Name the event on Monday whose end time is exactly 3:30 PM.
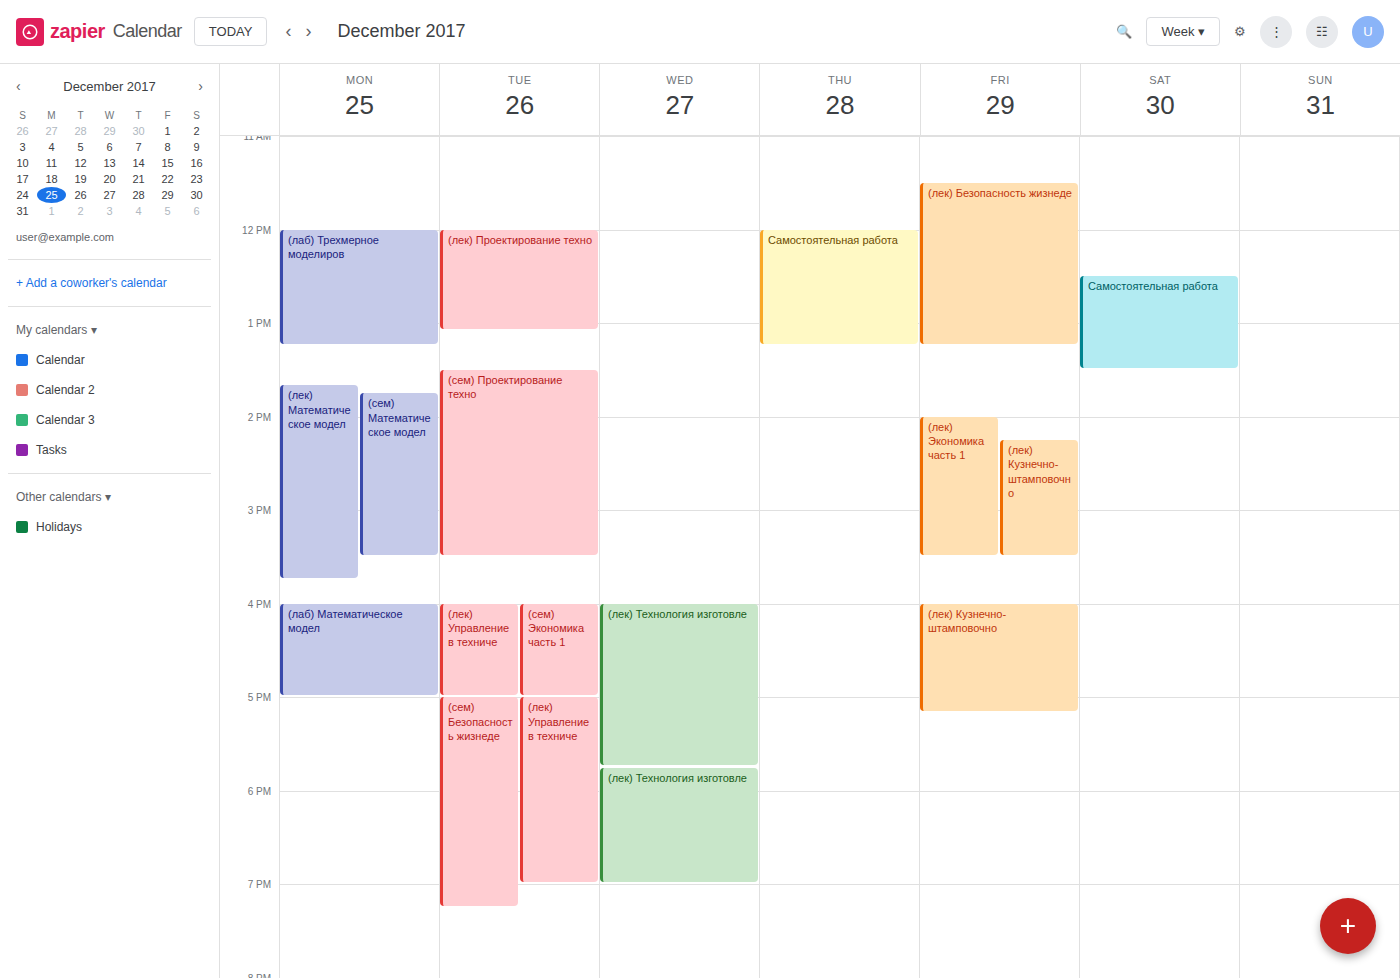
"(сем) Математическое модел"